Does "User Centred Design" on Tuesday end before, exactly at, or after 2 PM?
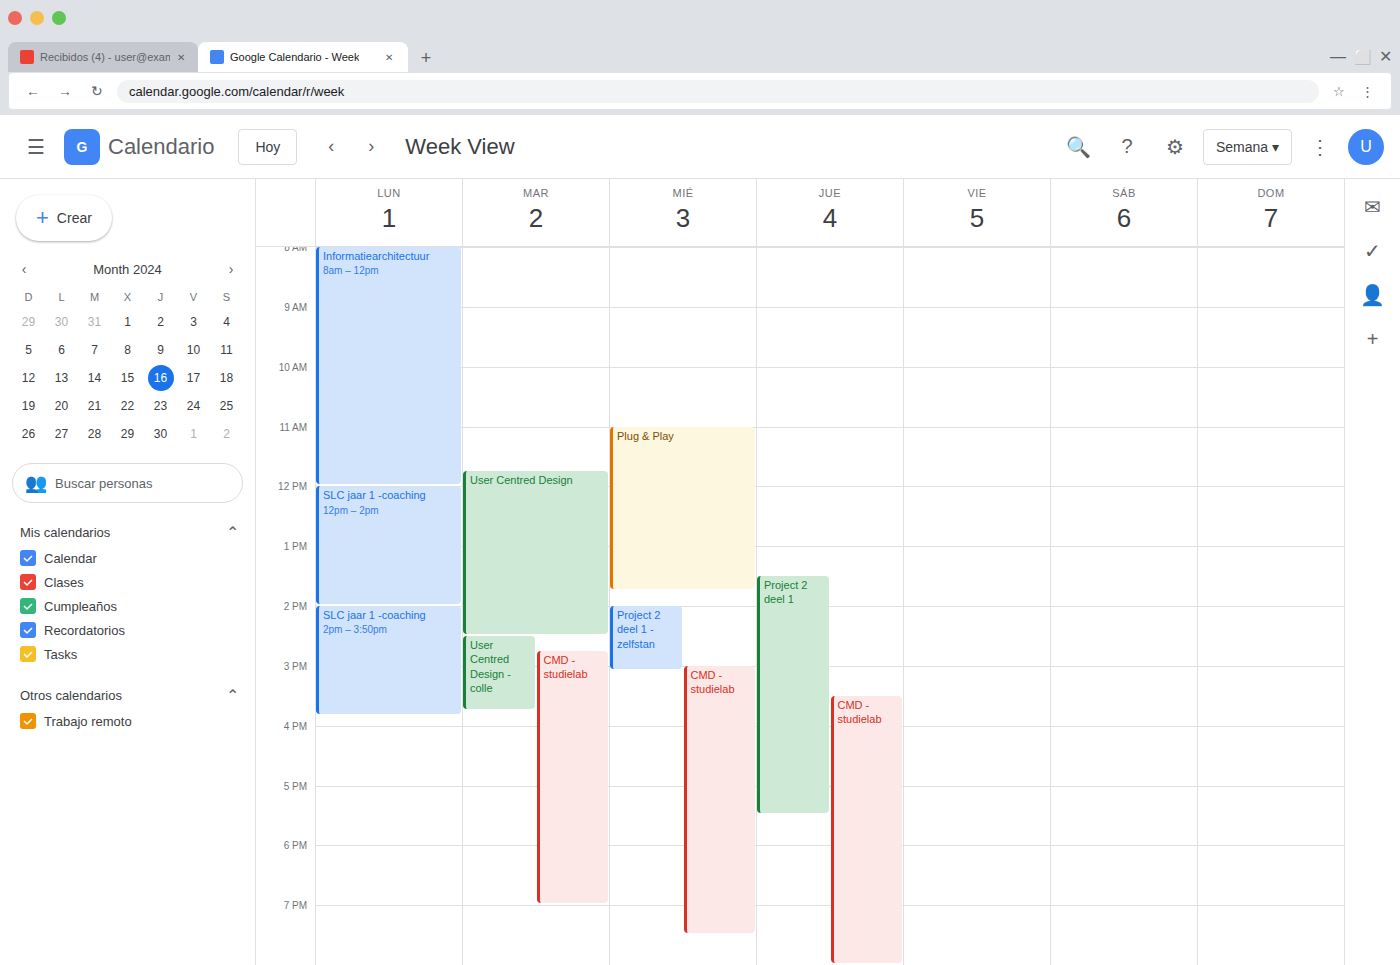
2:30 PM -- after 2 PM, 30 minutes below the 2 PM line.